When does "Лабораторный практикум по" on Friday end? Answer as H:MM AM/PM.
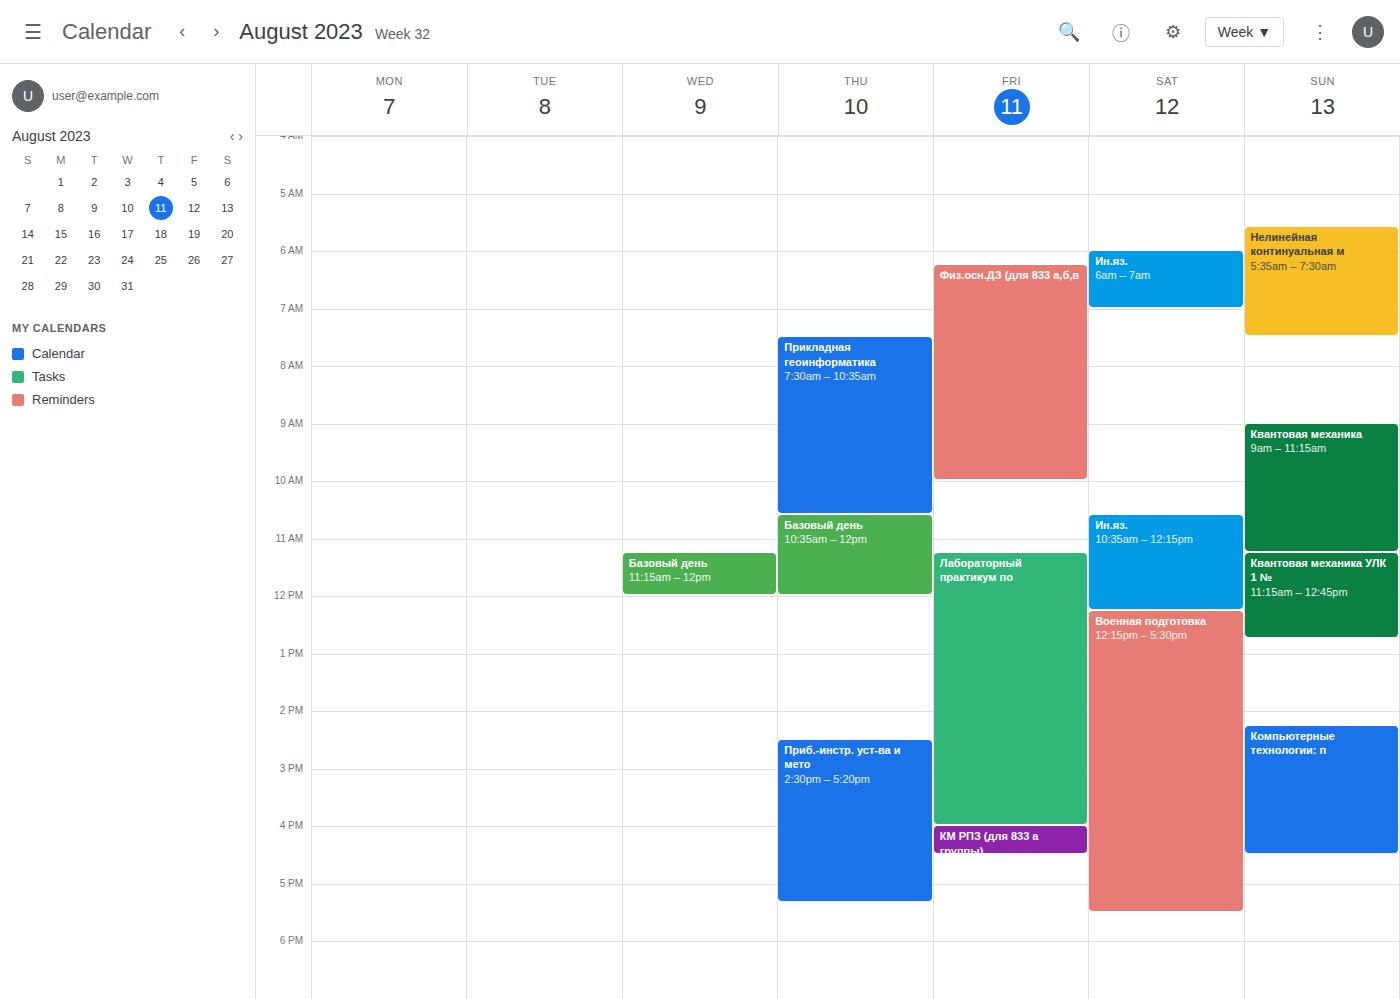
4:00 PM